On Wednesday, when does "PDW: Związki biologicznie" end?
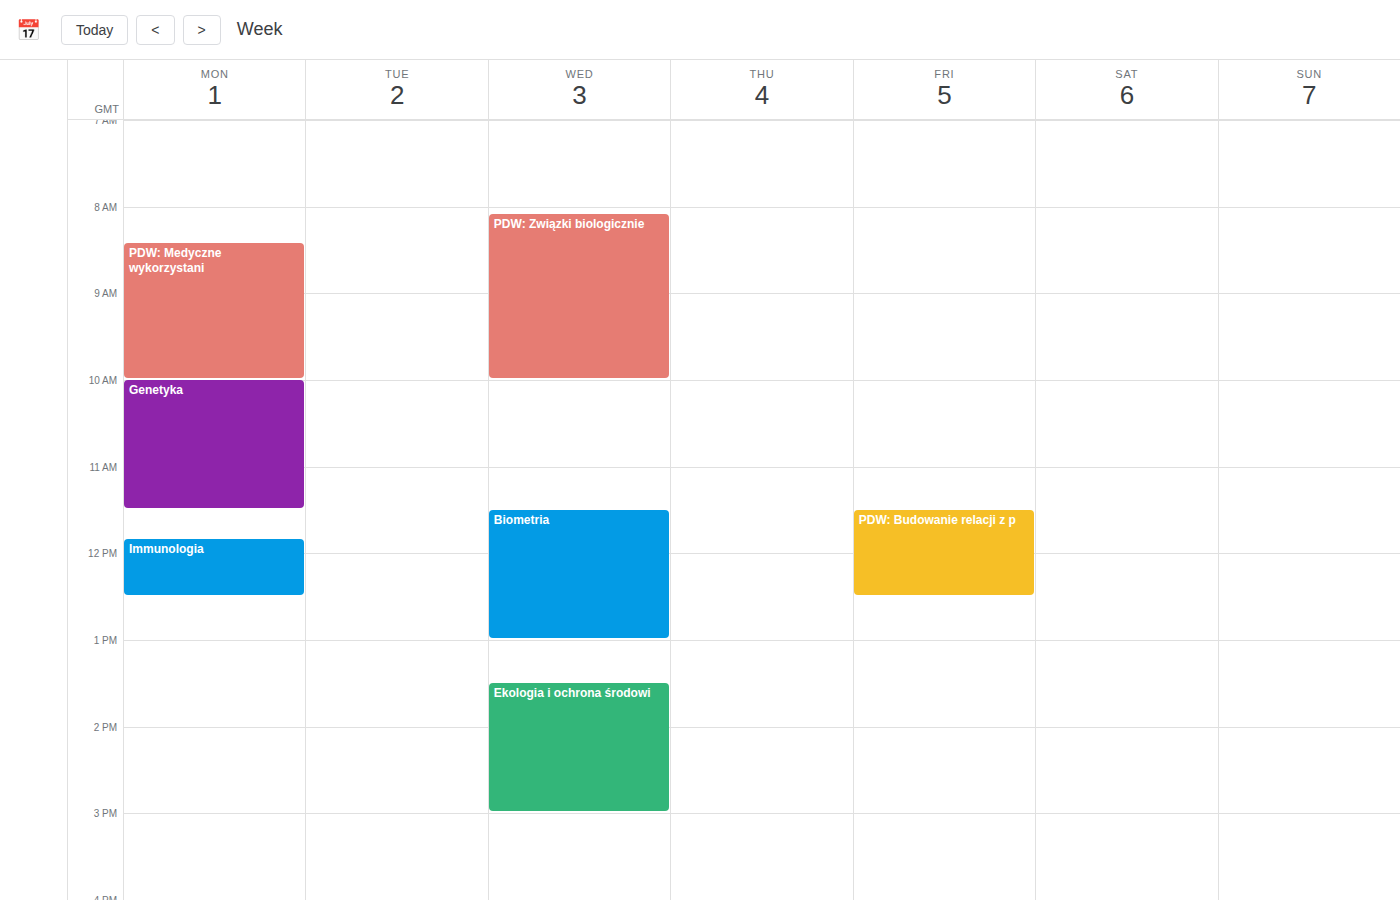
10:00 AM